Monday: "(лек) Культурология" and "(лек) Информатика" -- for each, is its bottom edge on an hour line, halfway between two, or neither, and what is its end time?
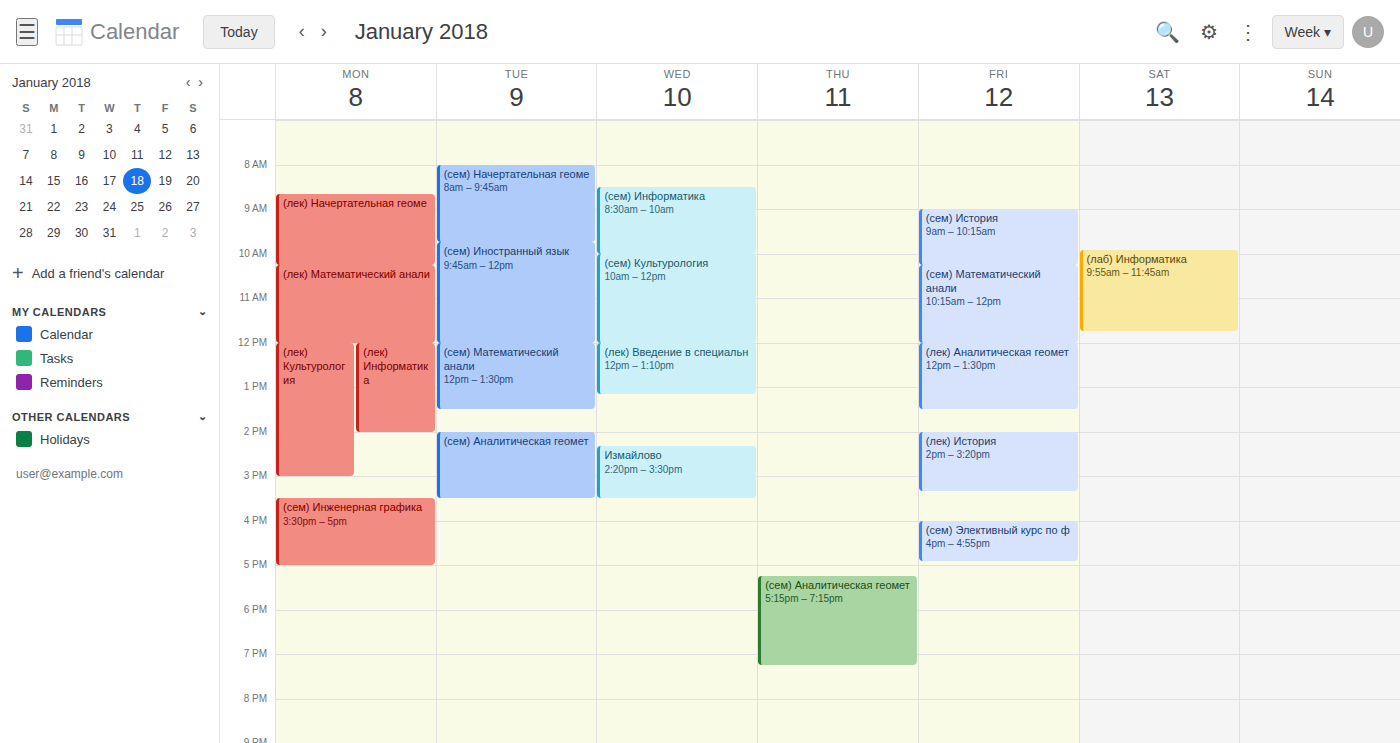
"(лек) Культурология": 15:00, exactly on the 15:00 line. "(лек) Информатика": 14:00, exactly on the 14:00 line.